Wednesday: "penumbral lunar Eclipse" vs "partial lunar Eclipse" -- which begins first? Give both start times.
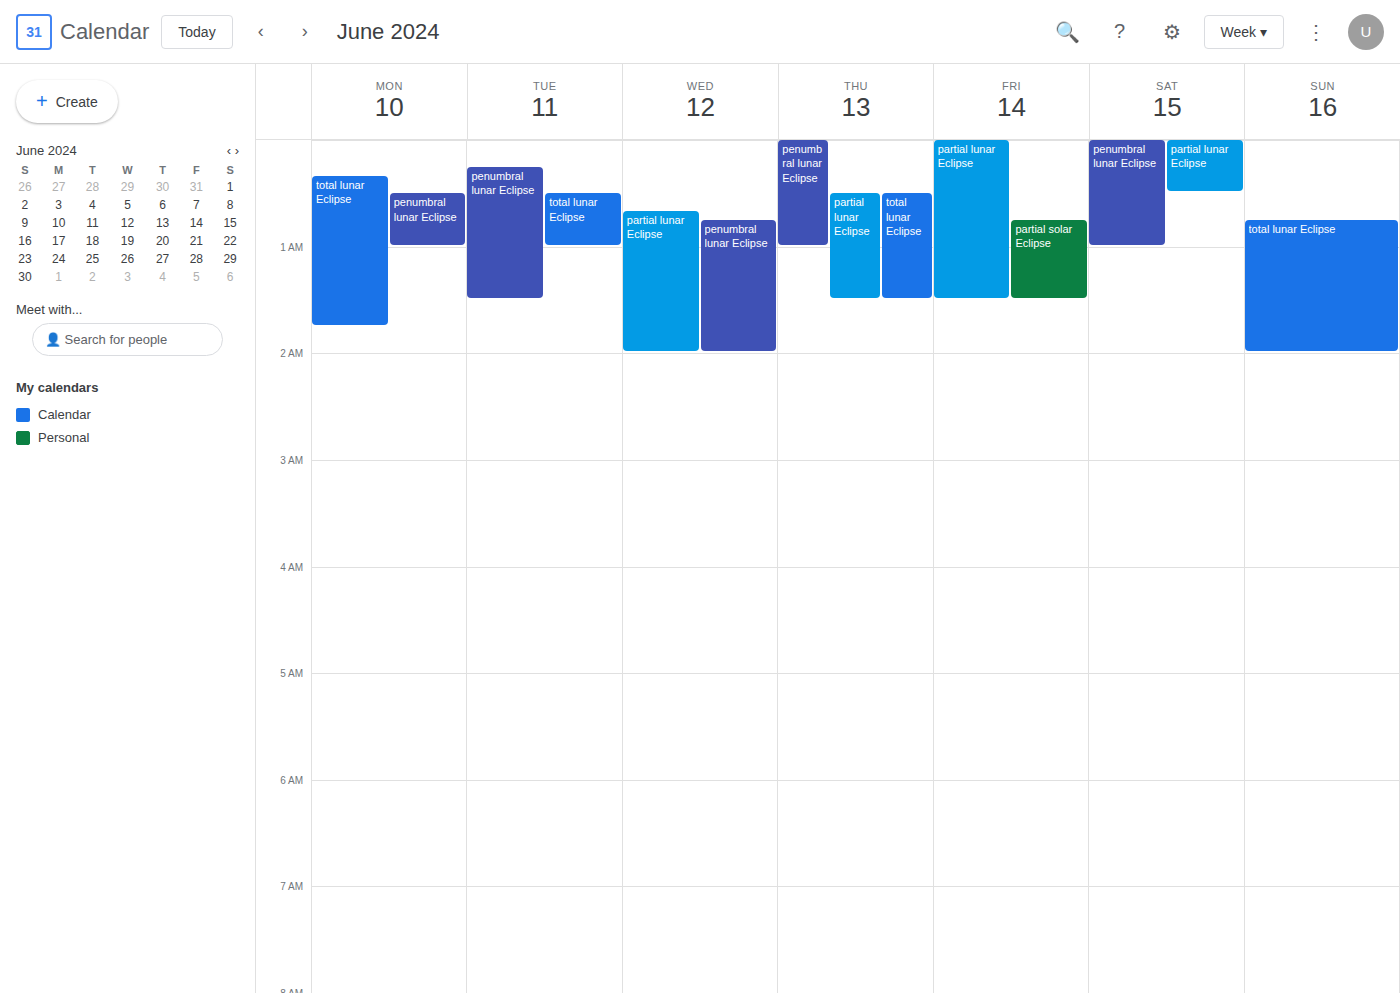
"partial lunar Eclipse" 12:40 AM; "penumbral lunar Eclipse" 12:45 AM.